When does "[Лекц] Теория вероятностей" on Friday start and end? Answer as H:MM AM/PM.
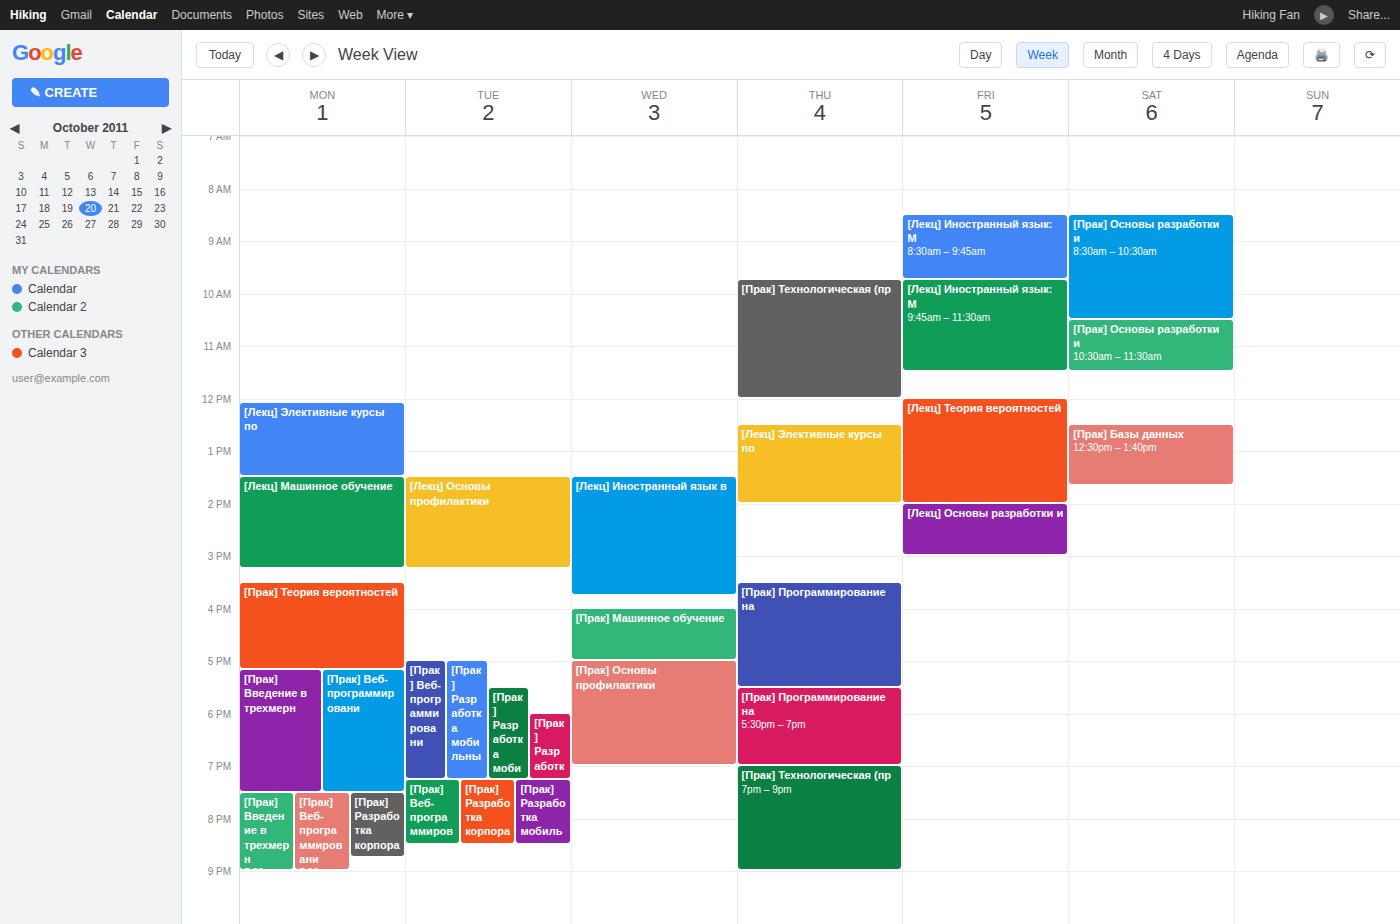
12:00 PM to 2:00 PM